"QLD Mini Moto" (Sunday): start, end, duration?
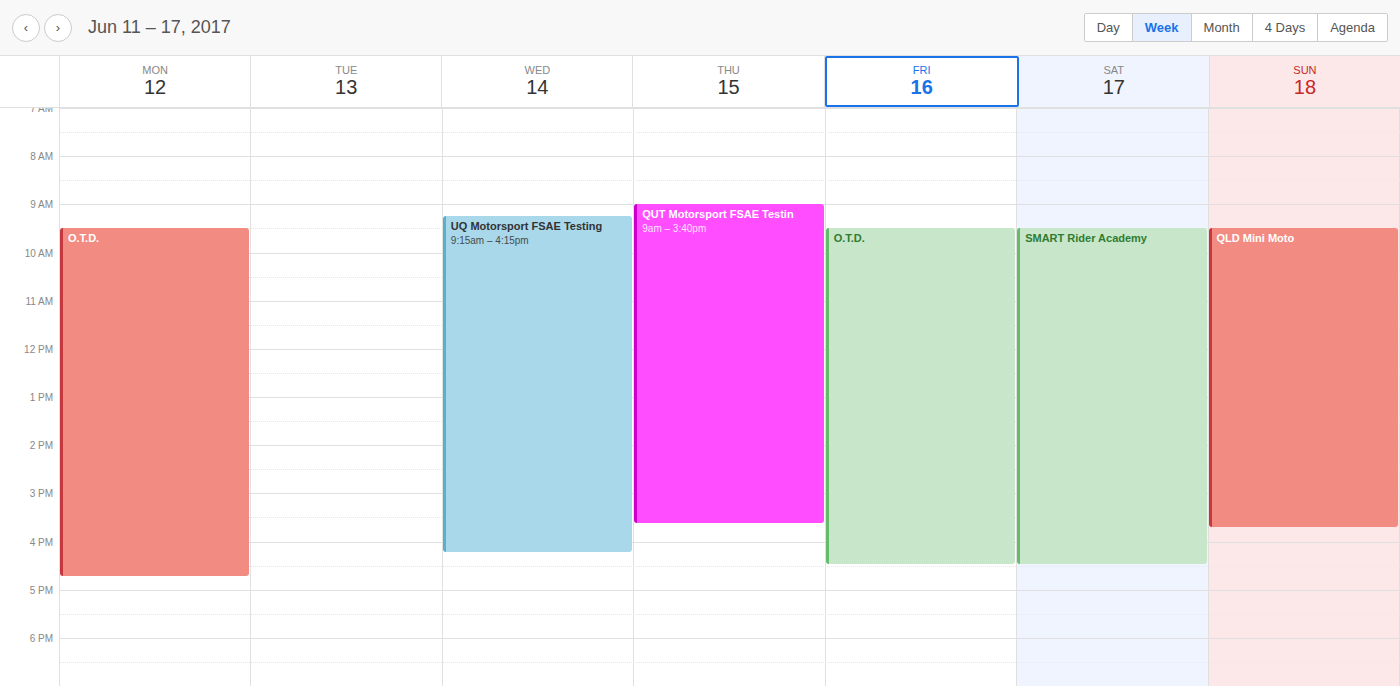
9:30 AM to 3:45 PM, 6 hours 15 minutes